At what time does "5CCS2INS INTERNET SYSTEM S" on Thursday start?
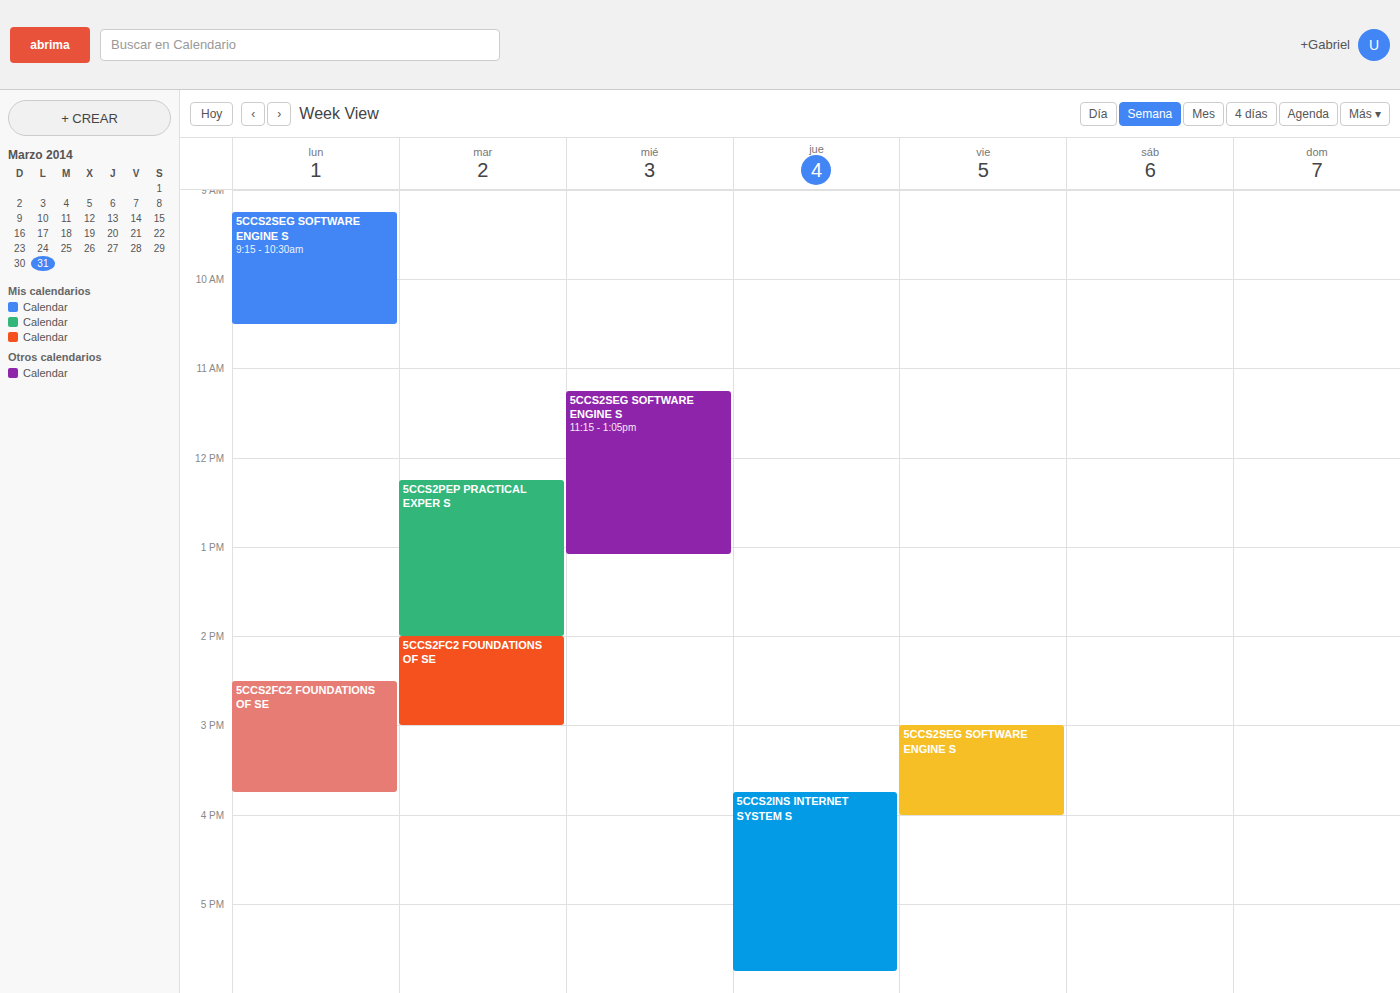
3:45 PM